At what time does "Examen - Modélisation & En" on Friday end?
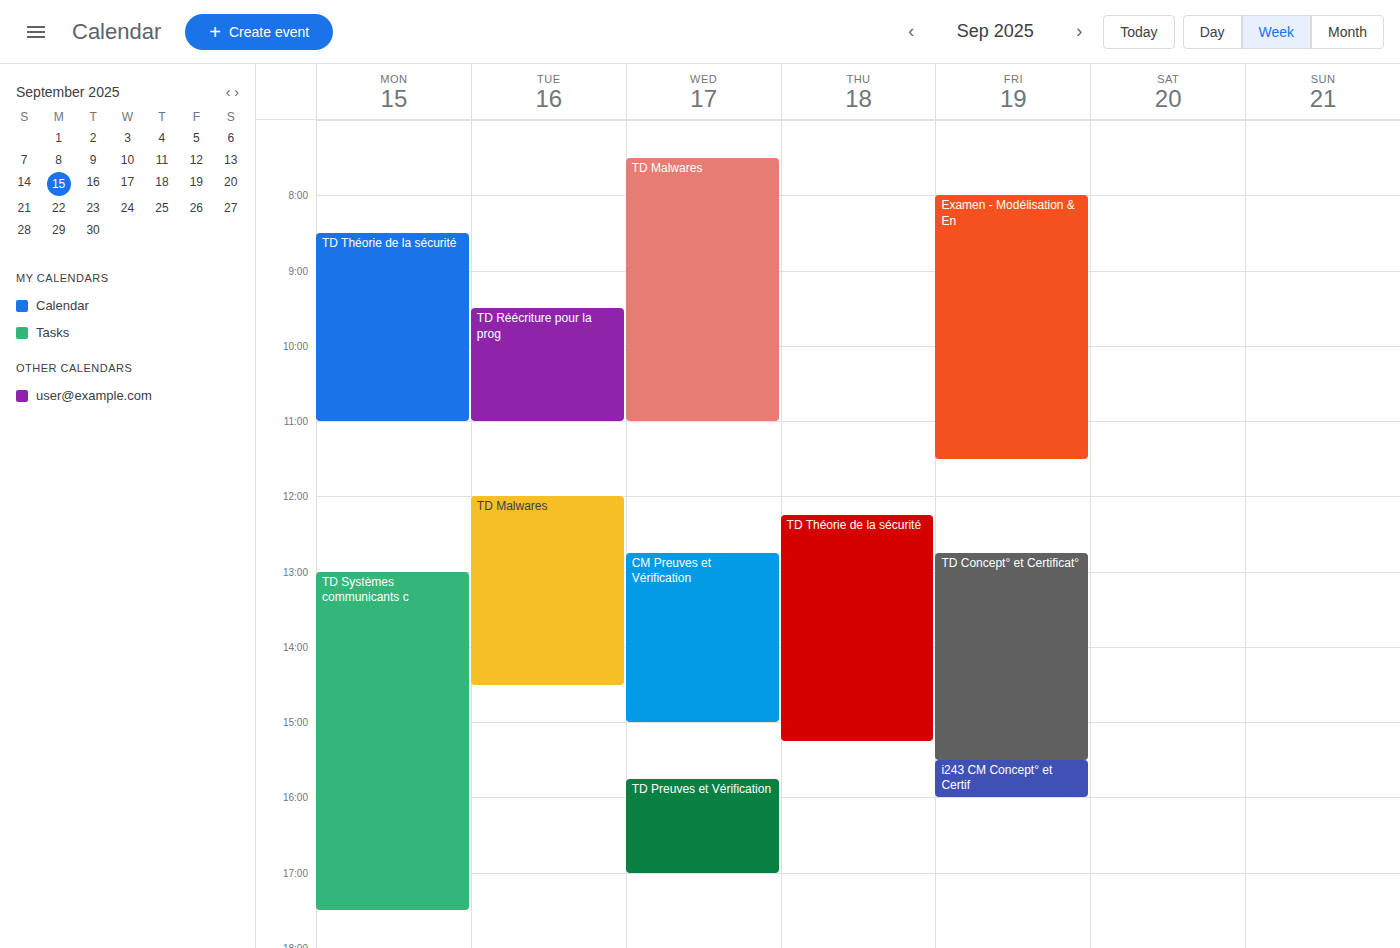
11:30 AM